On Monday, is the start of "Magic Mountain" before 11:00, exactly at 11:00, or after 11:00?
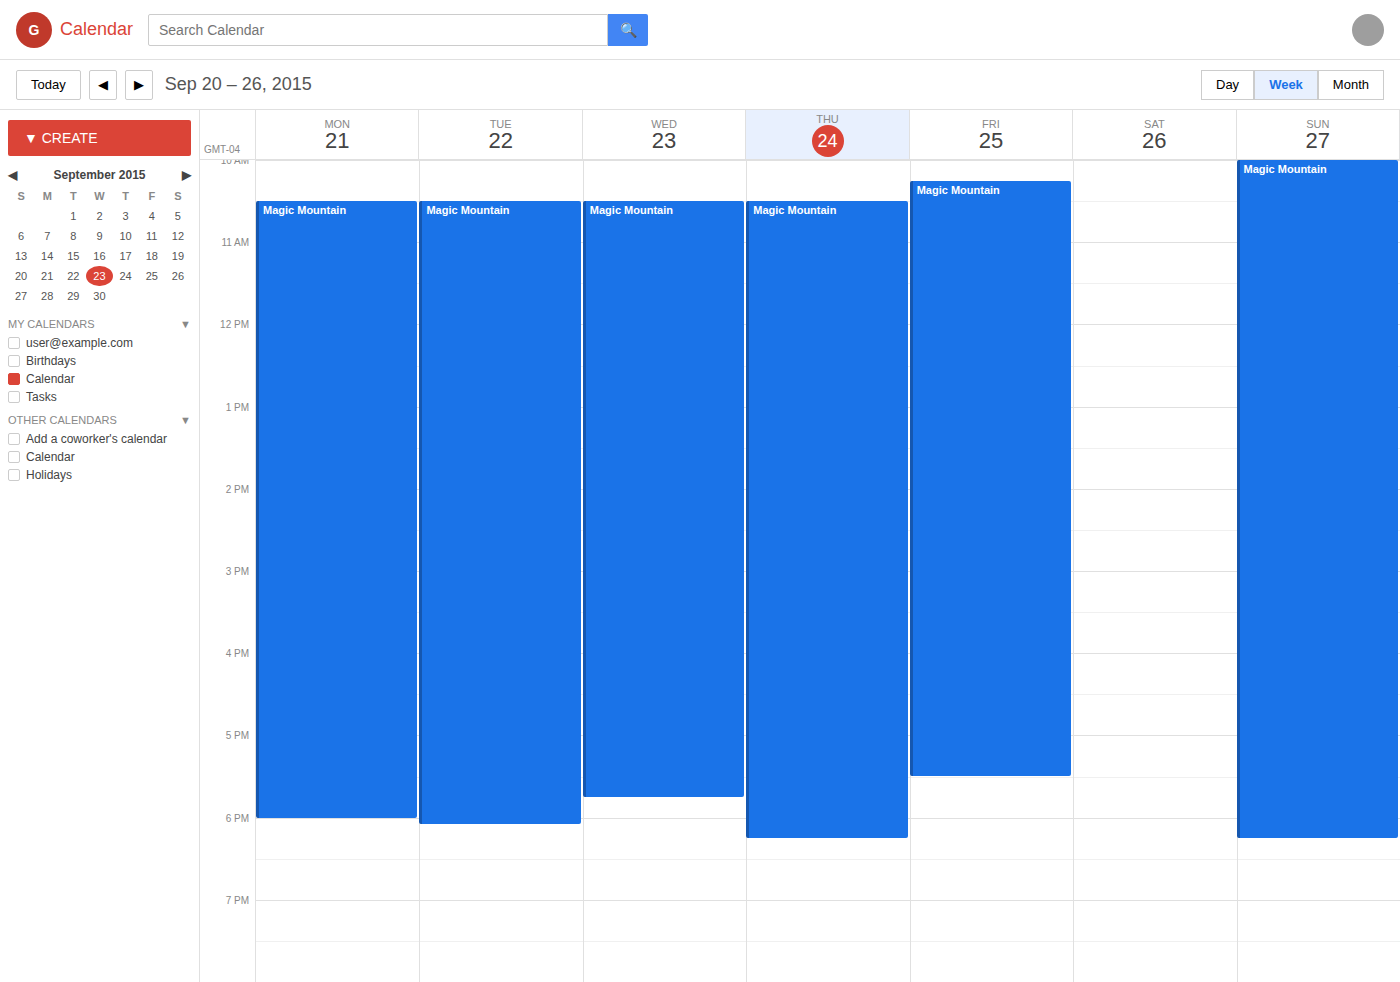
10:30 -- before 11:00, 30 minutes above the 11:00 line.